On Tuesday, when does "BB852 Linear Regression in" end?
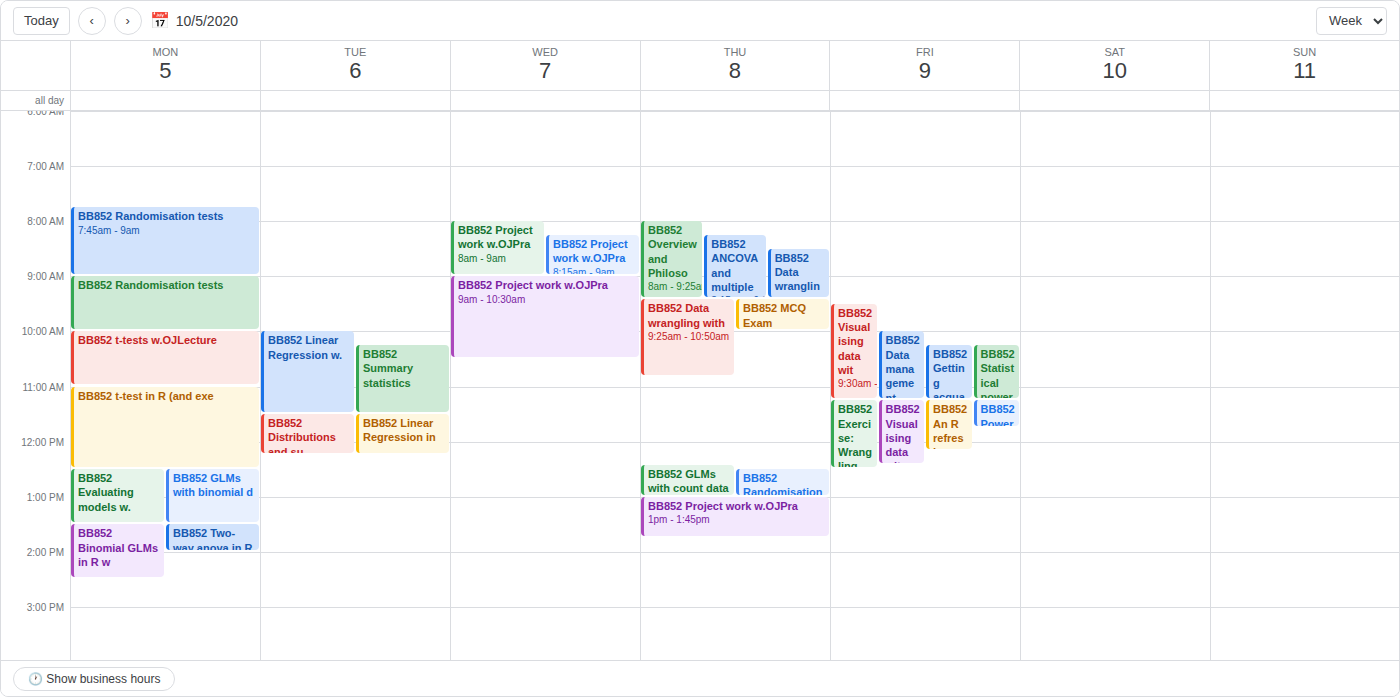
12:15 PM